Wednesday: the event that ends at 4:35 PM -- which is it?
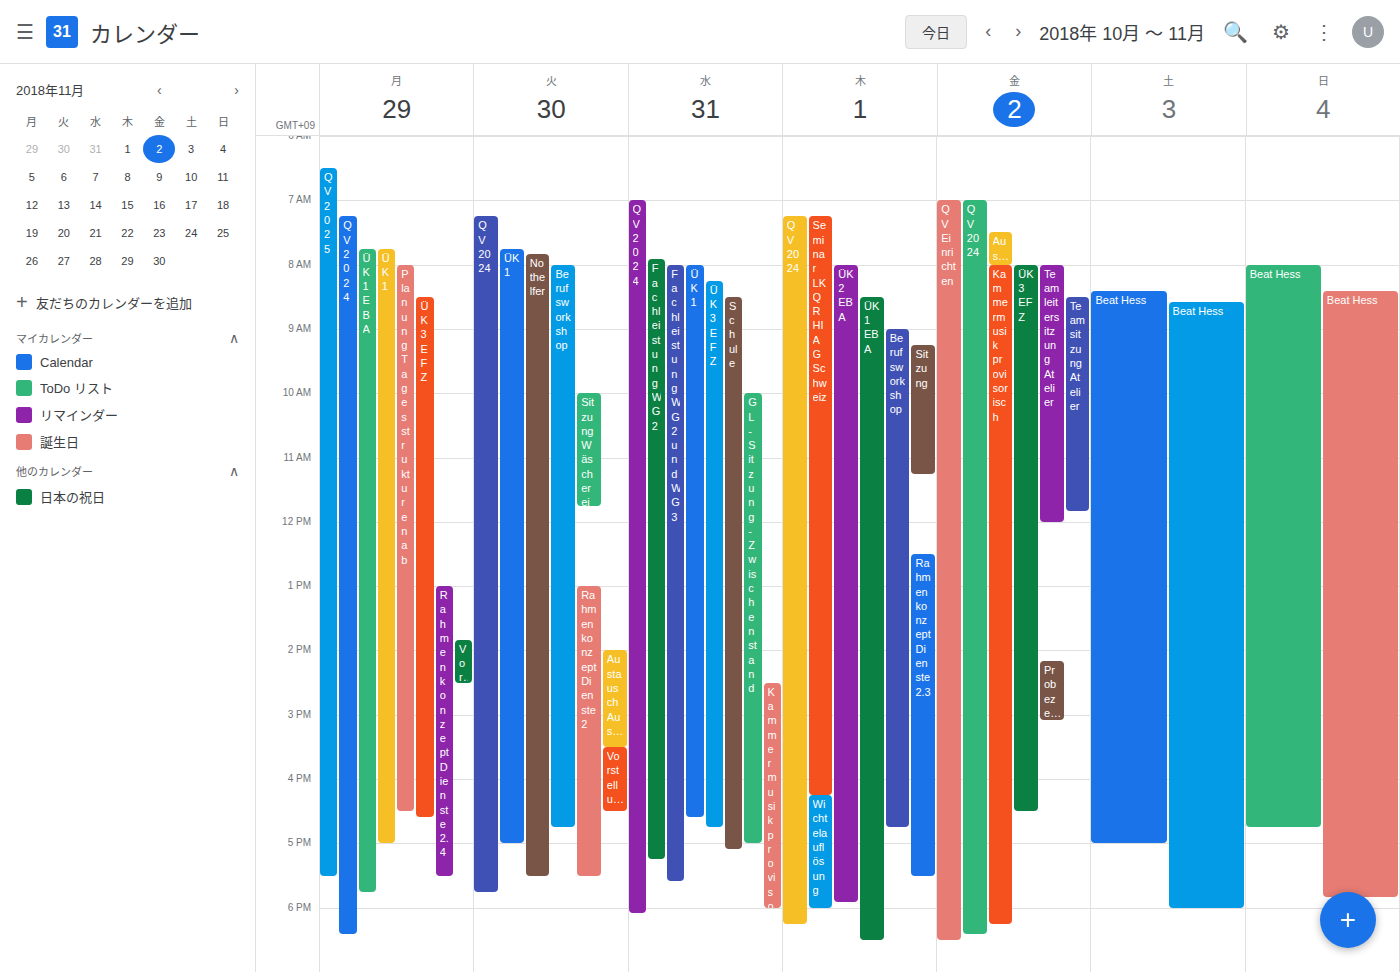
"ÜK 1"